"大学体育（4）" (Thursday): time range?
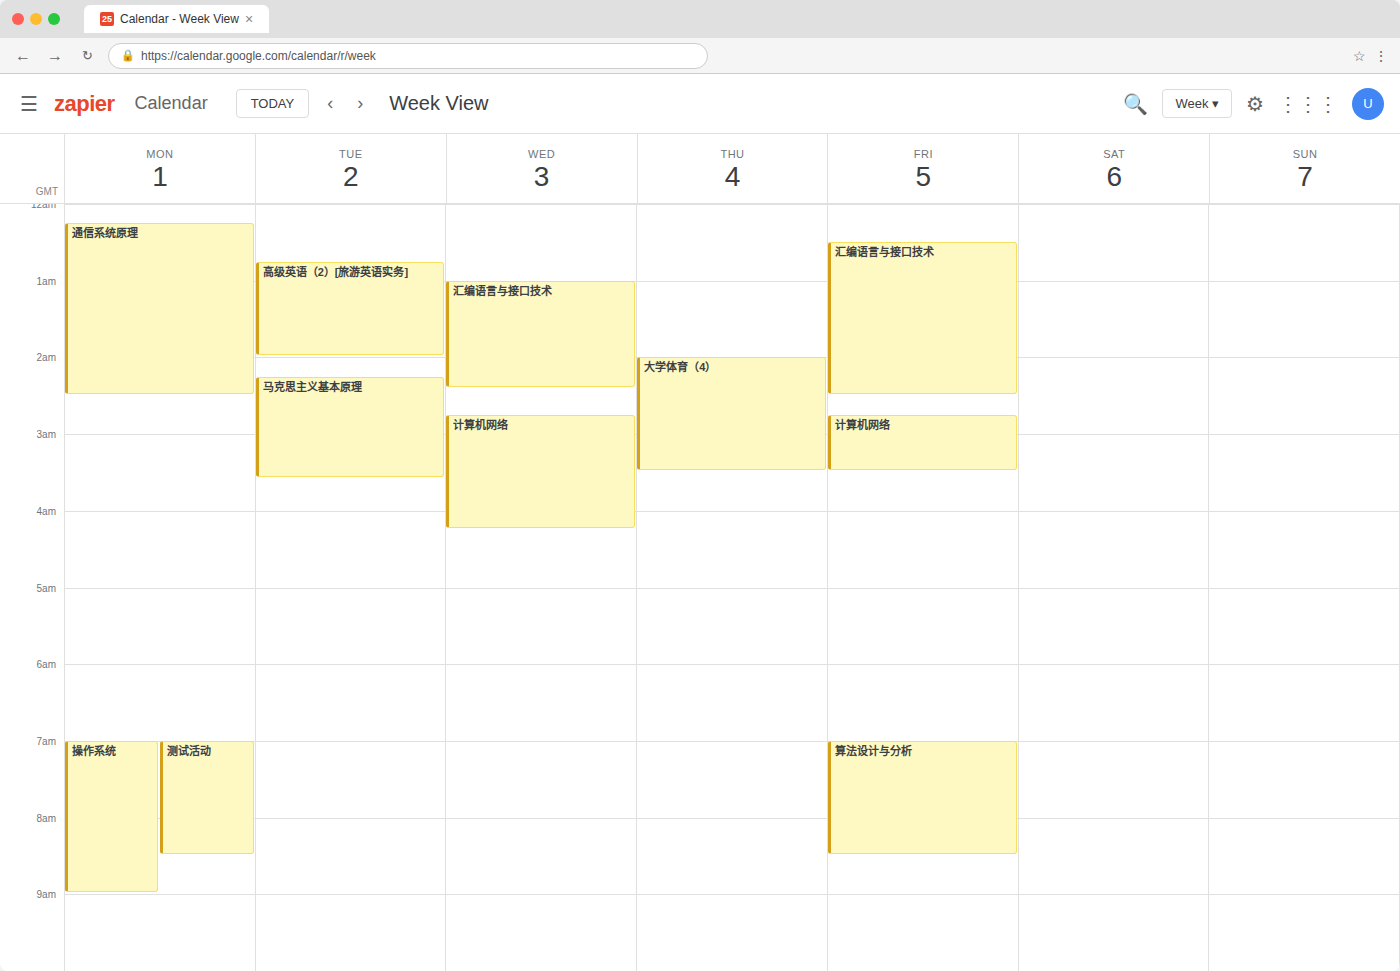
2:00 AM to 3:30 AM